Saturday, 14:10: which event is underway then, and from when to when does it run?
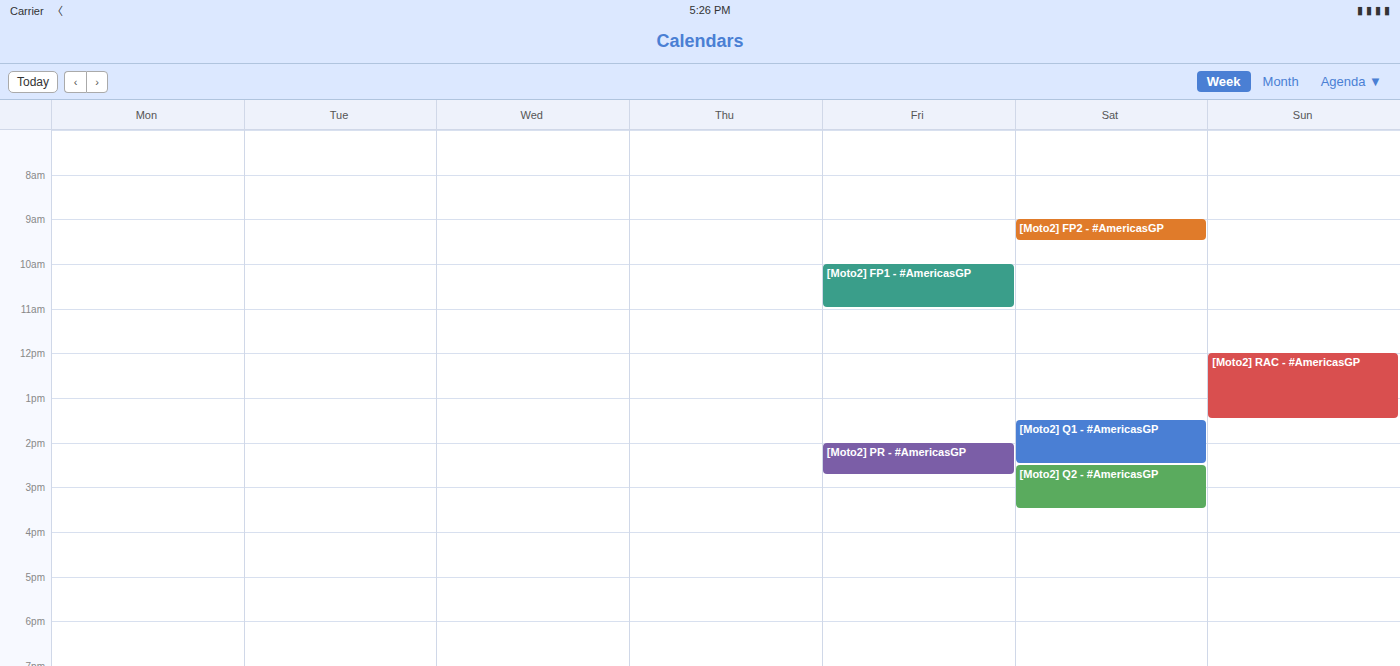
"[Moto2] Q1 - #AmericasGP", 13:30 to 14:30